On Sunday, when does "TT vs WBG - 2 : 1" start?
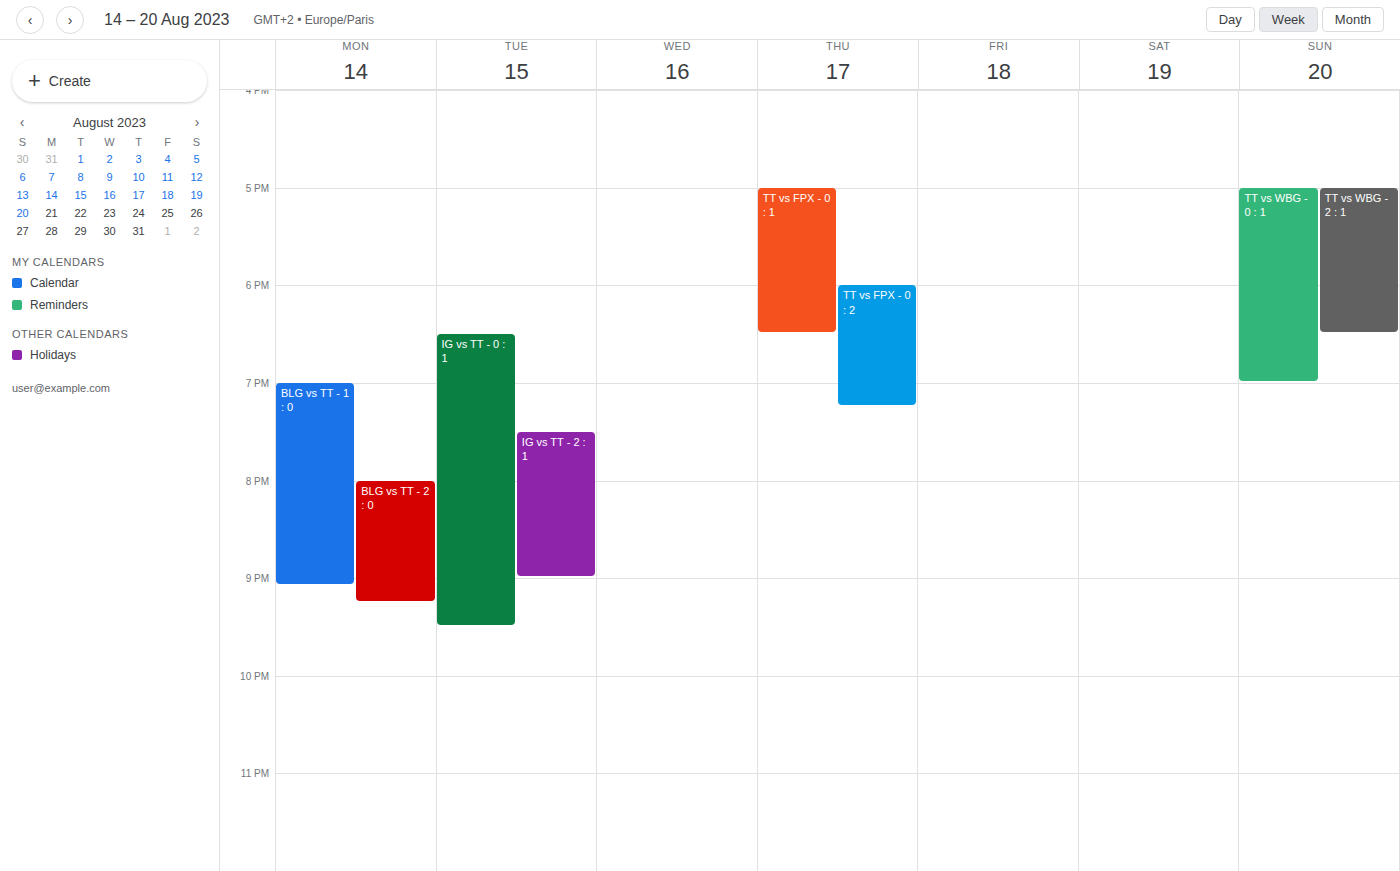
5:00 PM